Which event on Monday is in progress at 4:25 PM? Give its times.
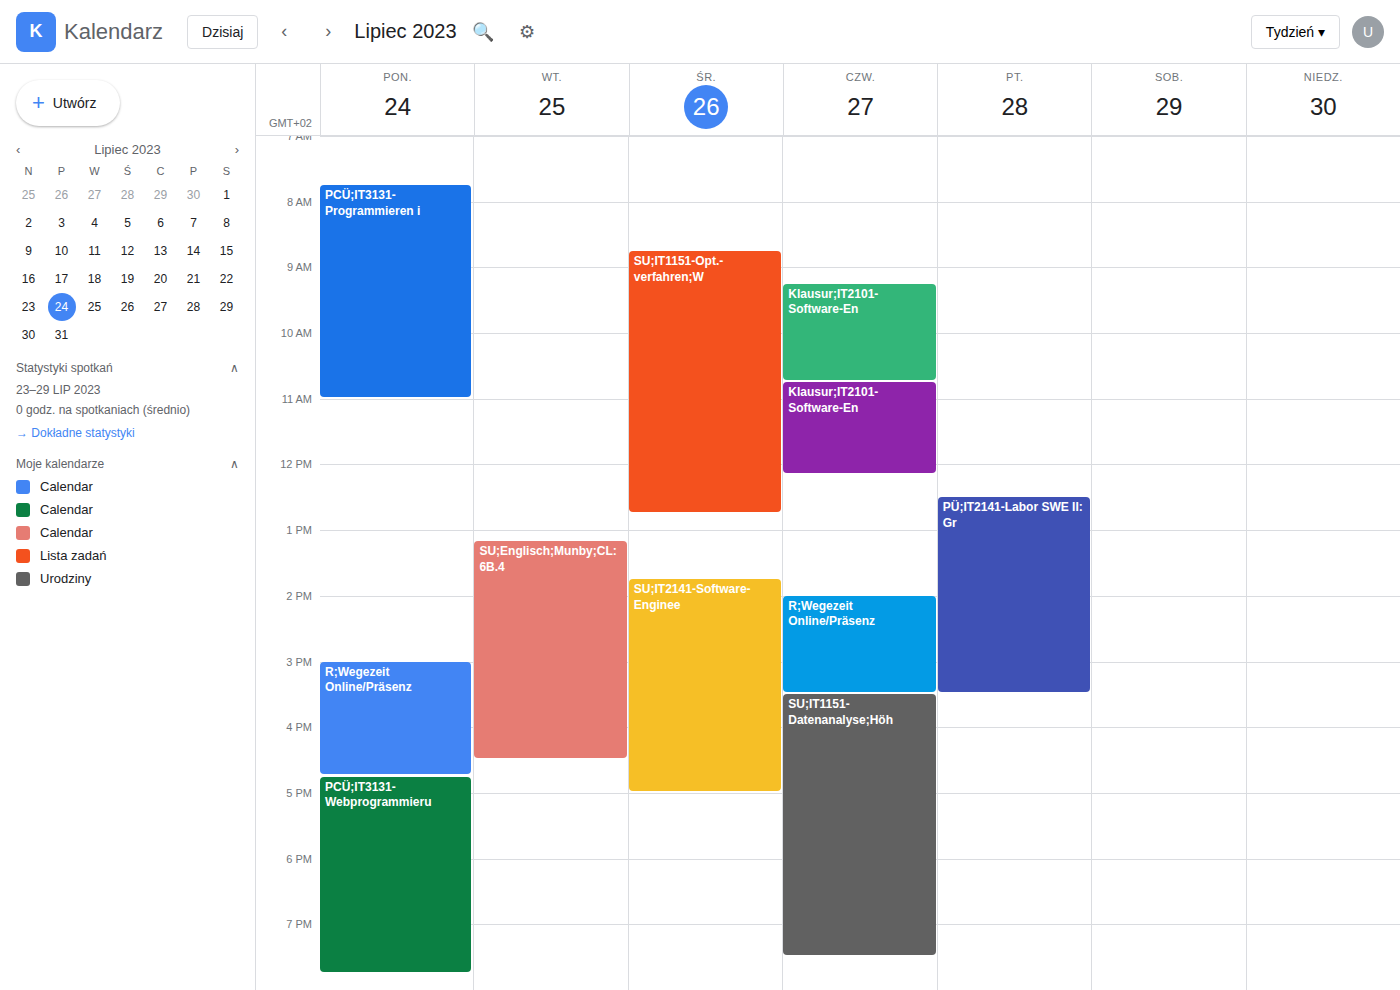
"R;Wegezeit Online/Präsenz", 3:00 PM to 4:45 PM